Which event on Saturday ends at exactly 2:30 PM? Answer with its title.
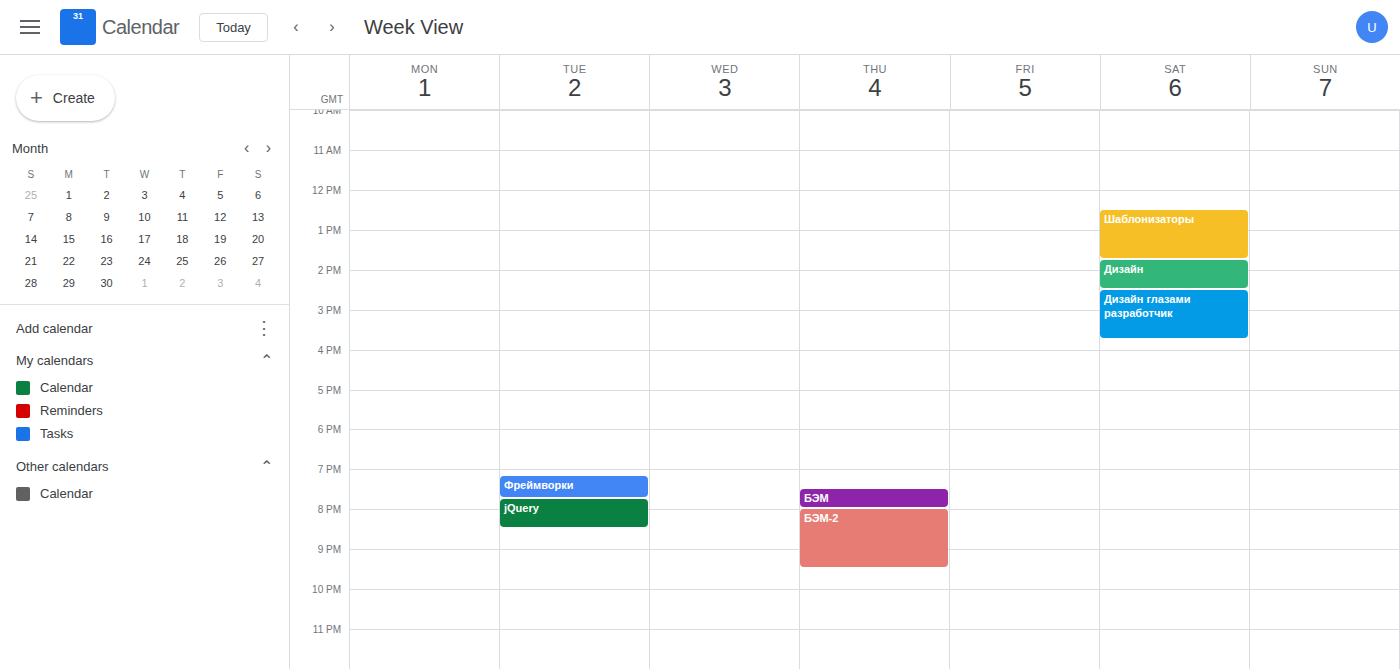
"Дизайн"